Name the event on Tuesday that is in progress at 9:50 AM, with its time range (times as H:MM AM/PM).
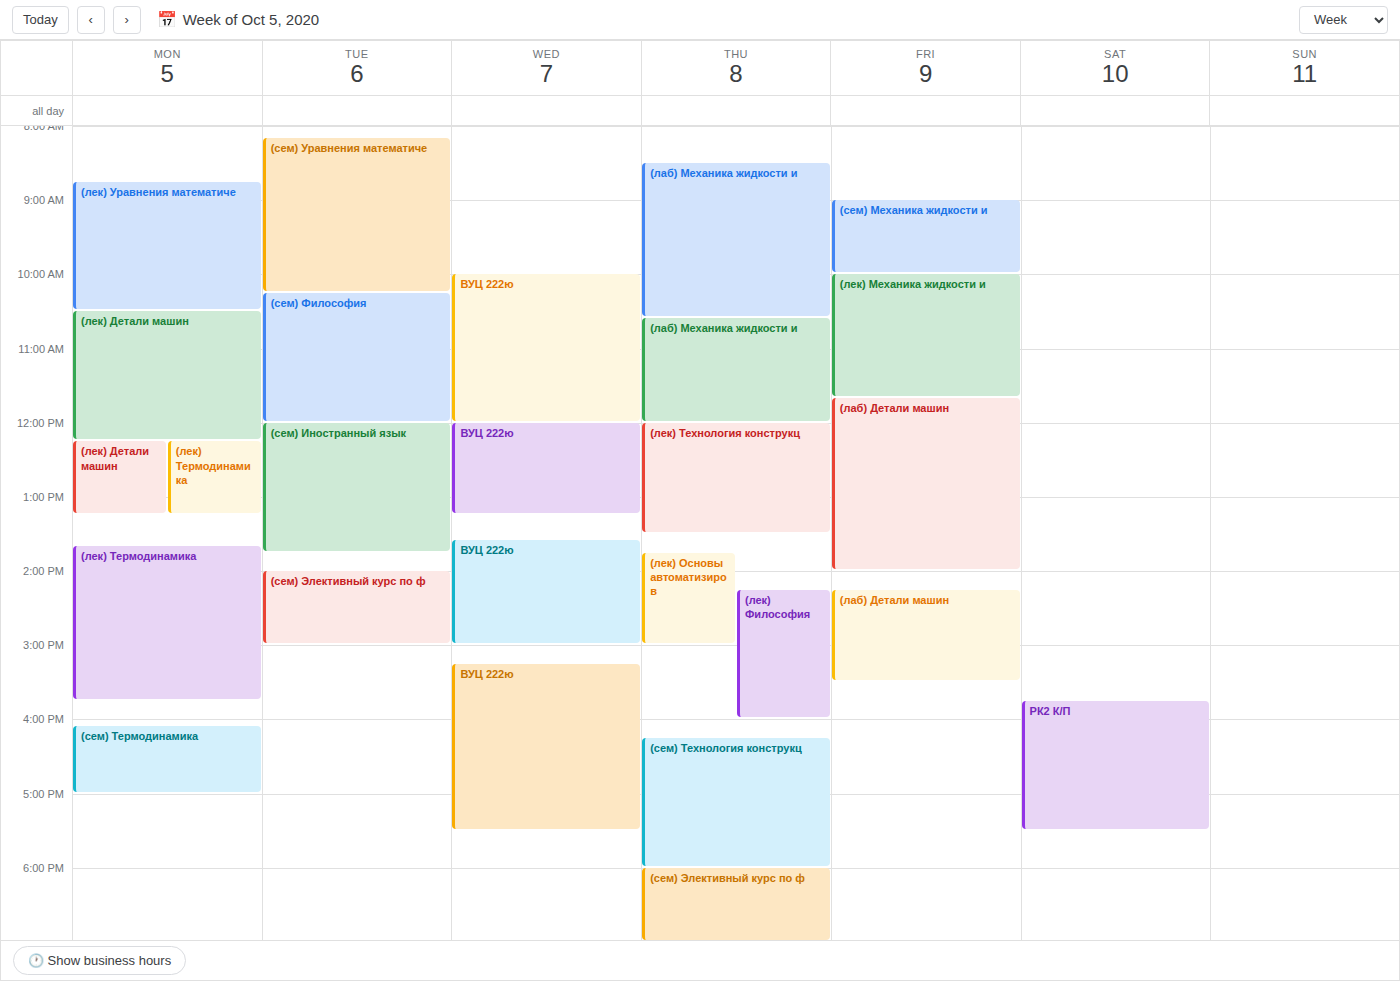
"(сем) Уравнения математиче", 8:10 AM to 10:15 AM